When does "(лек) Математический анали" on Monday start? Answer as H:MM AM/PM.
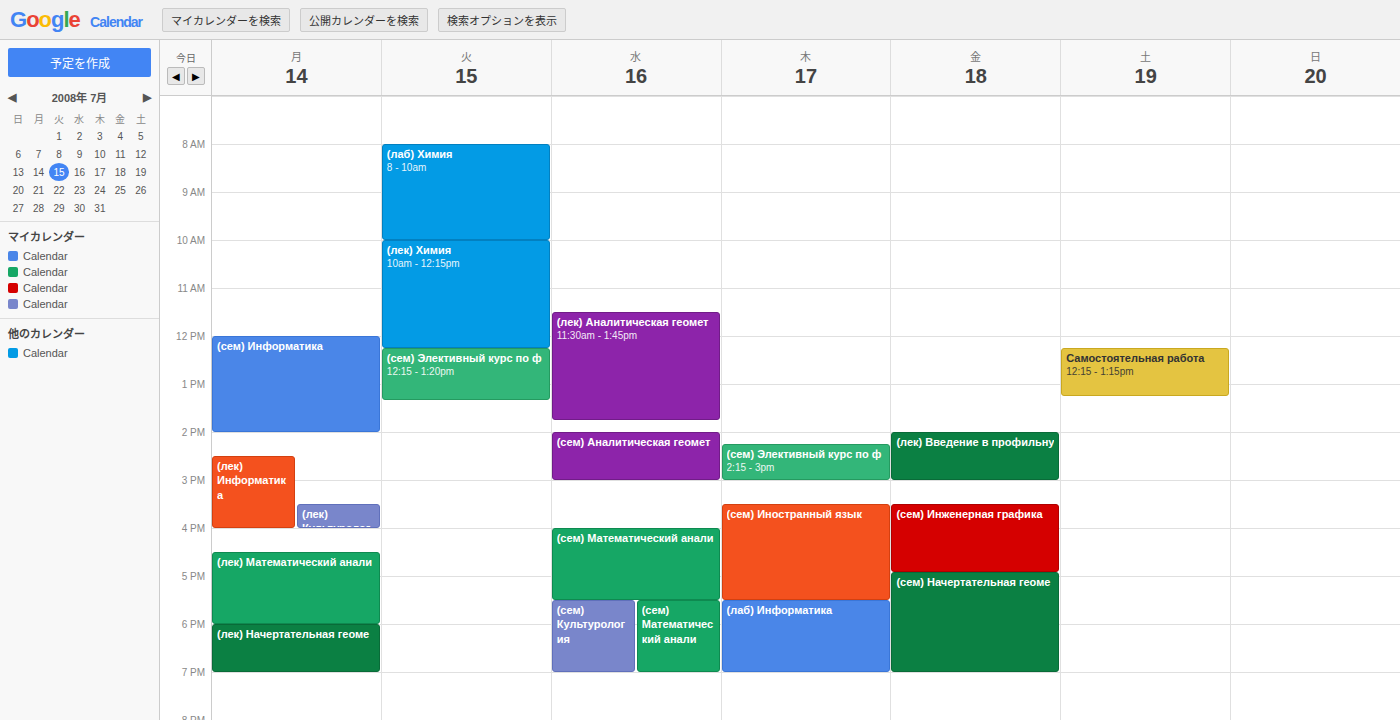
4:30 PM